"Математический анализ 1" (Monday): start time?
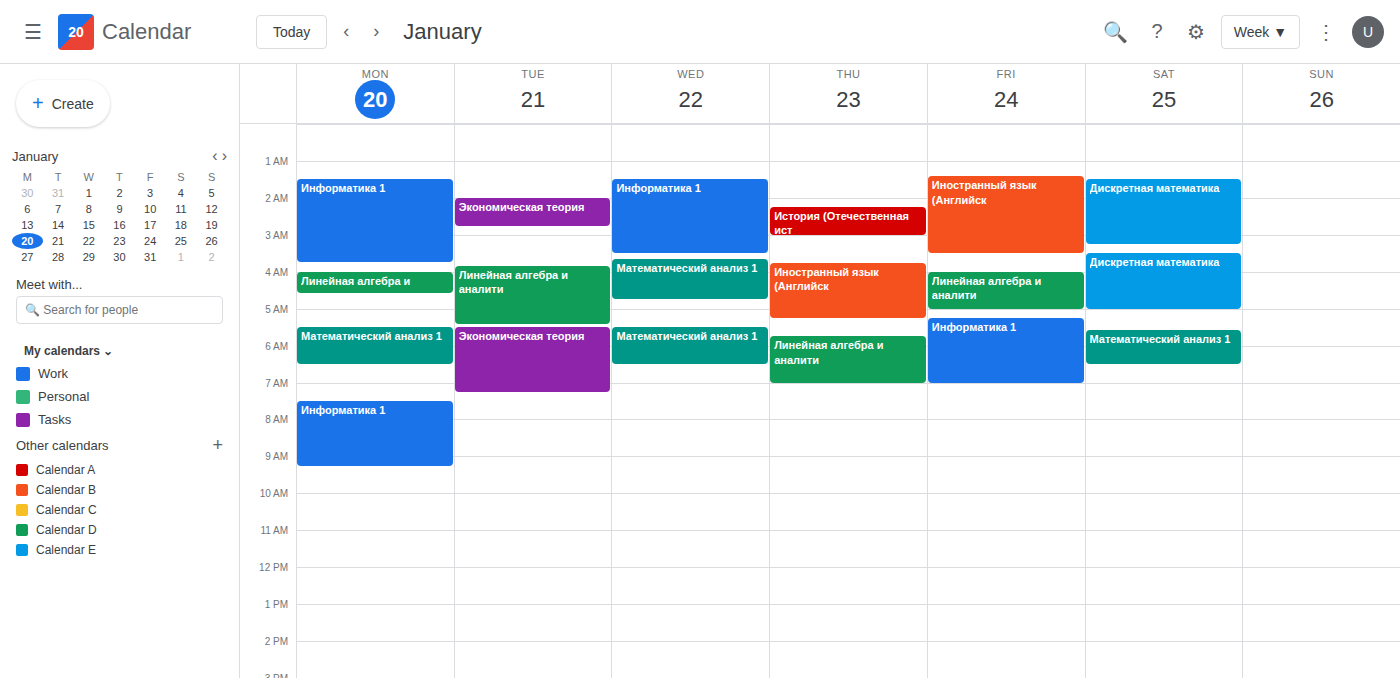
5:30 AM